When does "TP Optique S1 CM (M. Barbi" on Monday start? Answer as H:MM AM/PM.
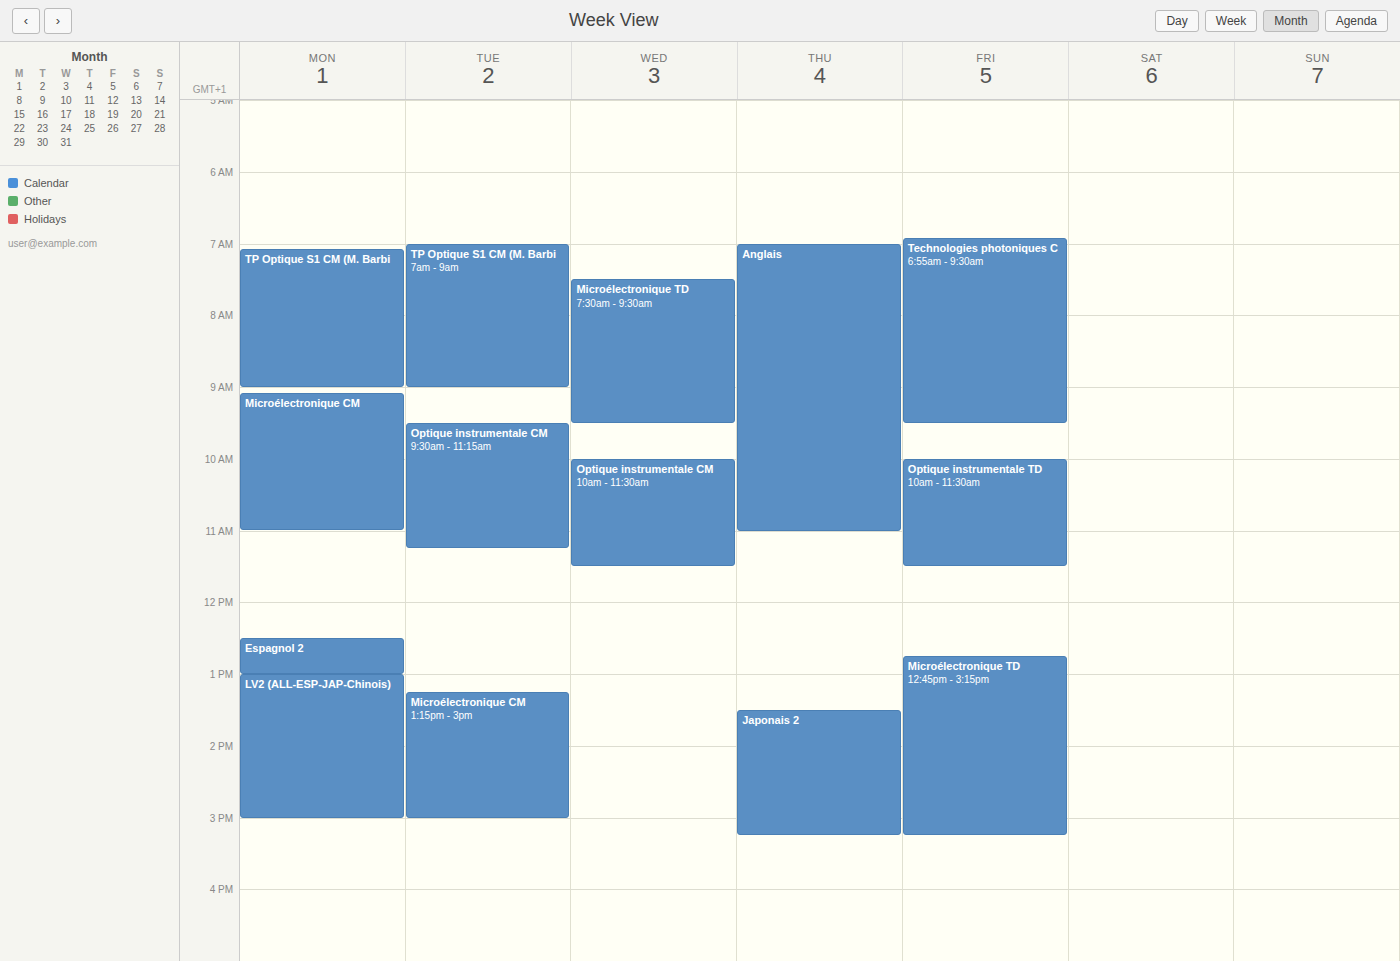
7:05 AM